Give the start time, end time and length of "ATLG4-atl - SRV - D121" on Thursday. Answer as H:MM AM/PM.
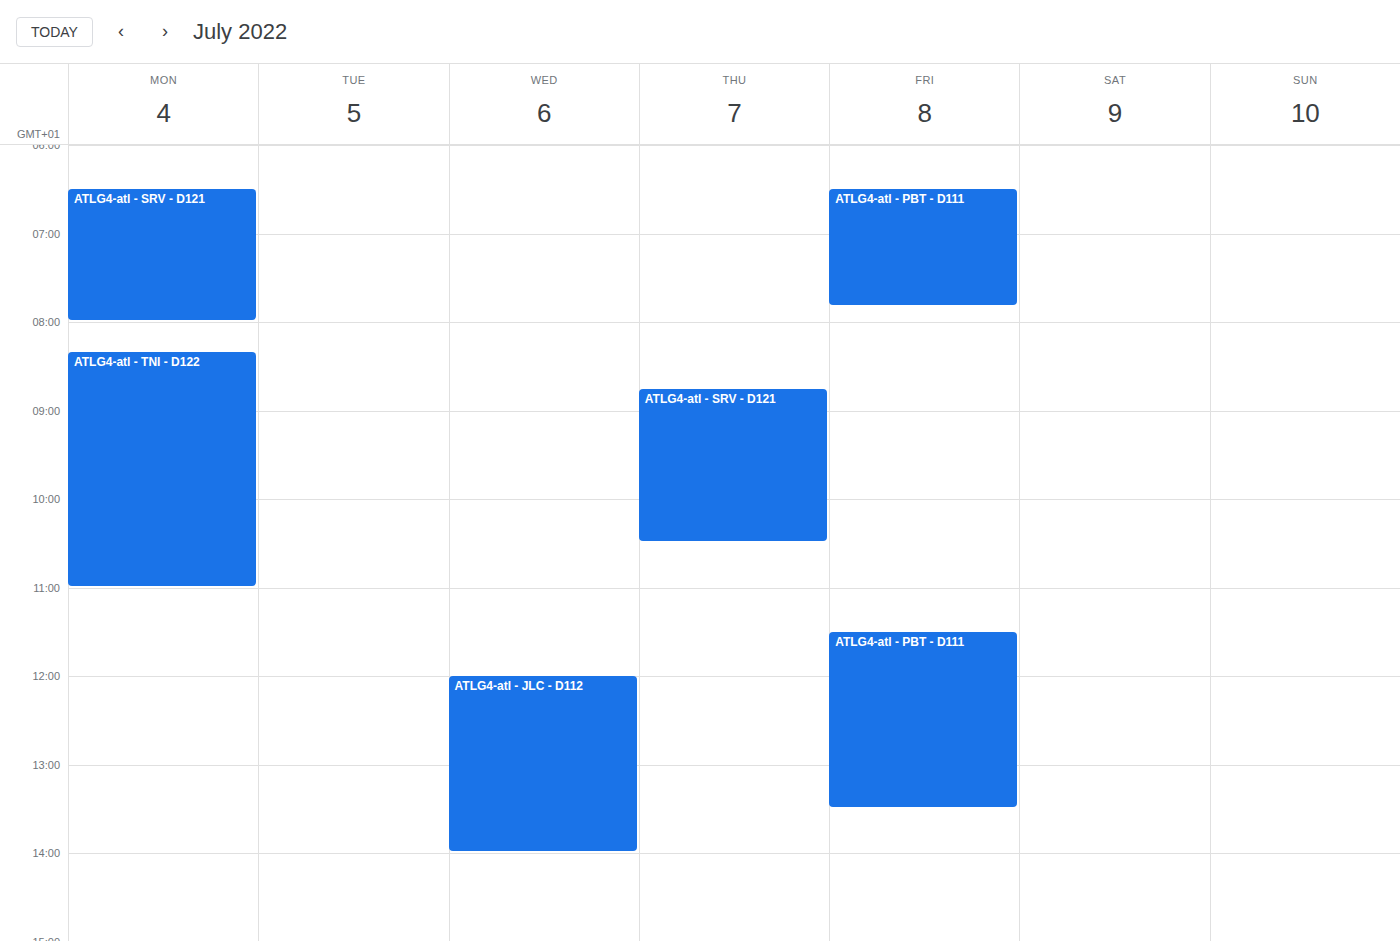
8:45 AM to 10:30 AM, 1 hour 45 minutes